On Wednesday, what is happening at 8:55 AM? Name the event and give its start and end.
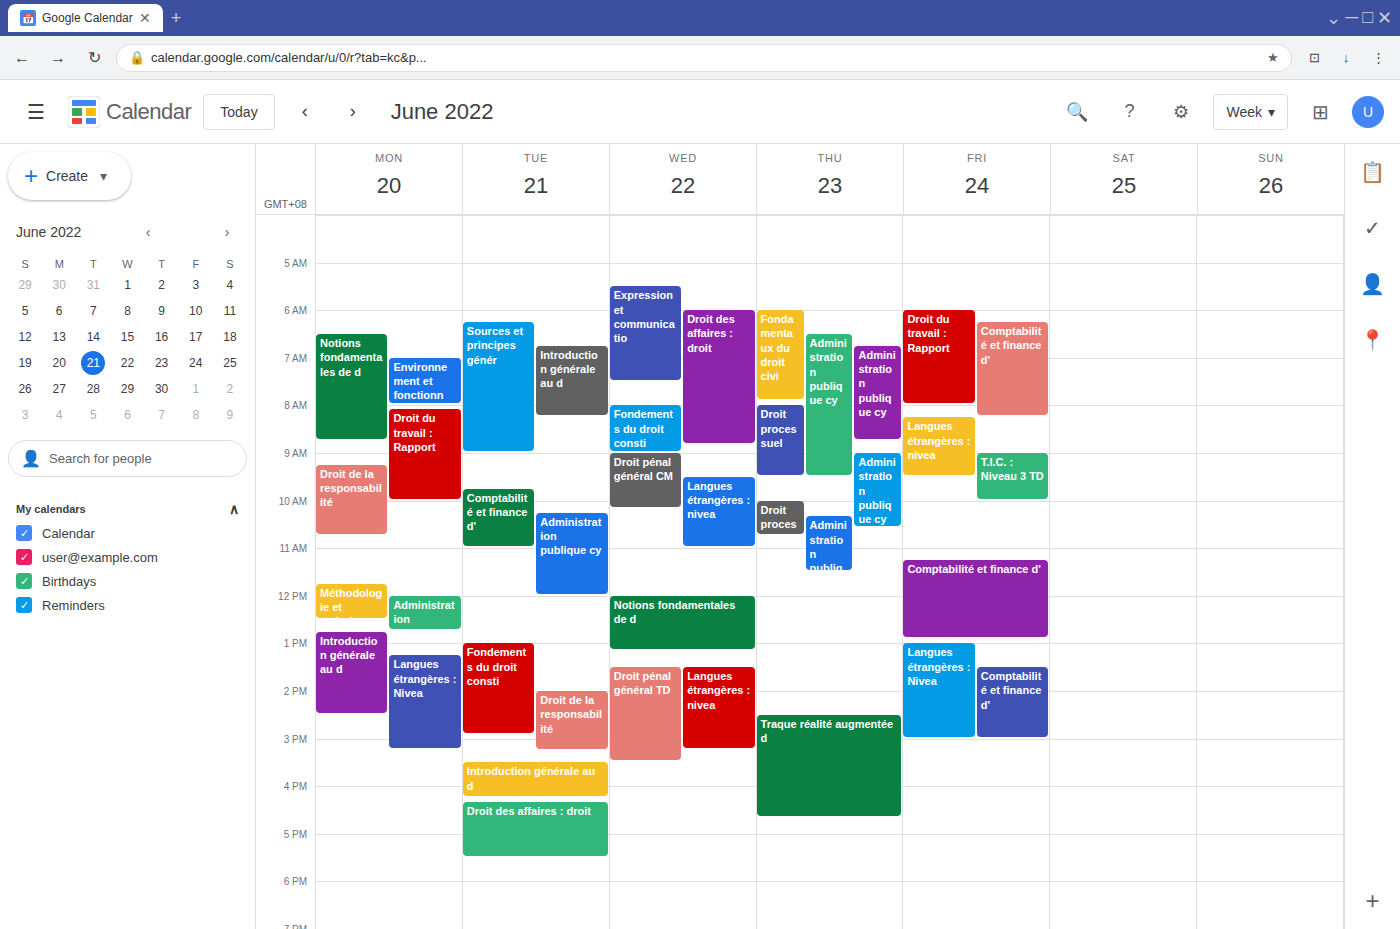
"Fondements du droit consti", 8:00 AM to 9:00 AM